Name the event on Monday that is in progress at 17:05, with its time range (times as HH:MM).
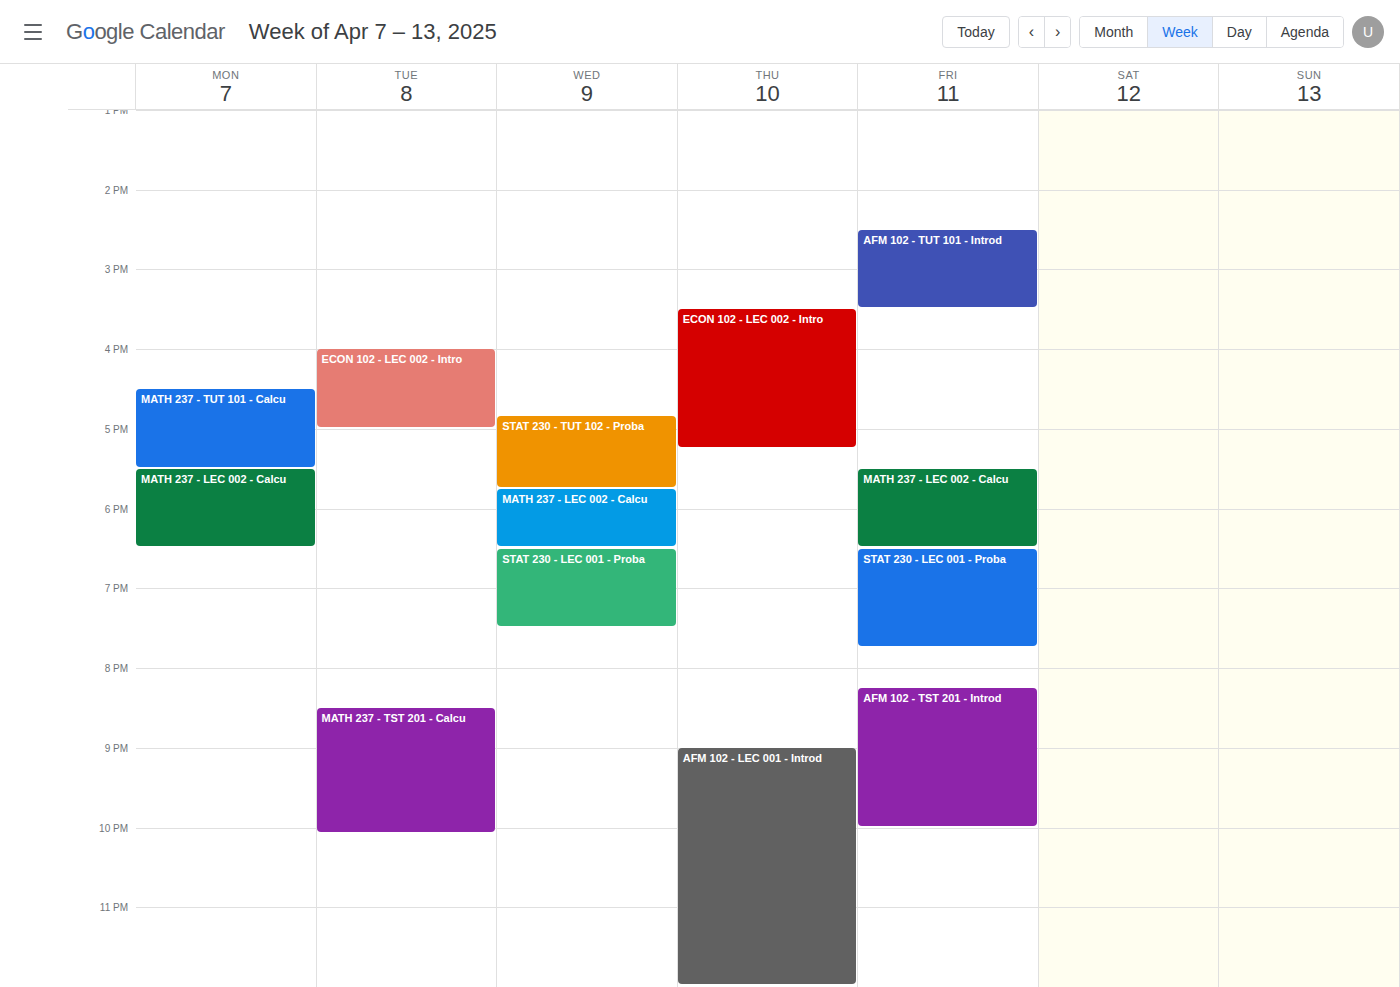
"MATH 237 - TUT 101 - Calcu", 16:30 to 17:30